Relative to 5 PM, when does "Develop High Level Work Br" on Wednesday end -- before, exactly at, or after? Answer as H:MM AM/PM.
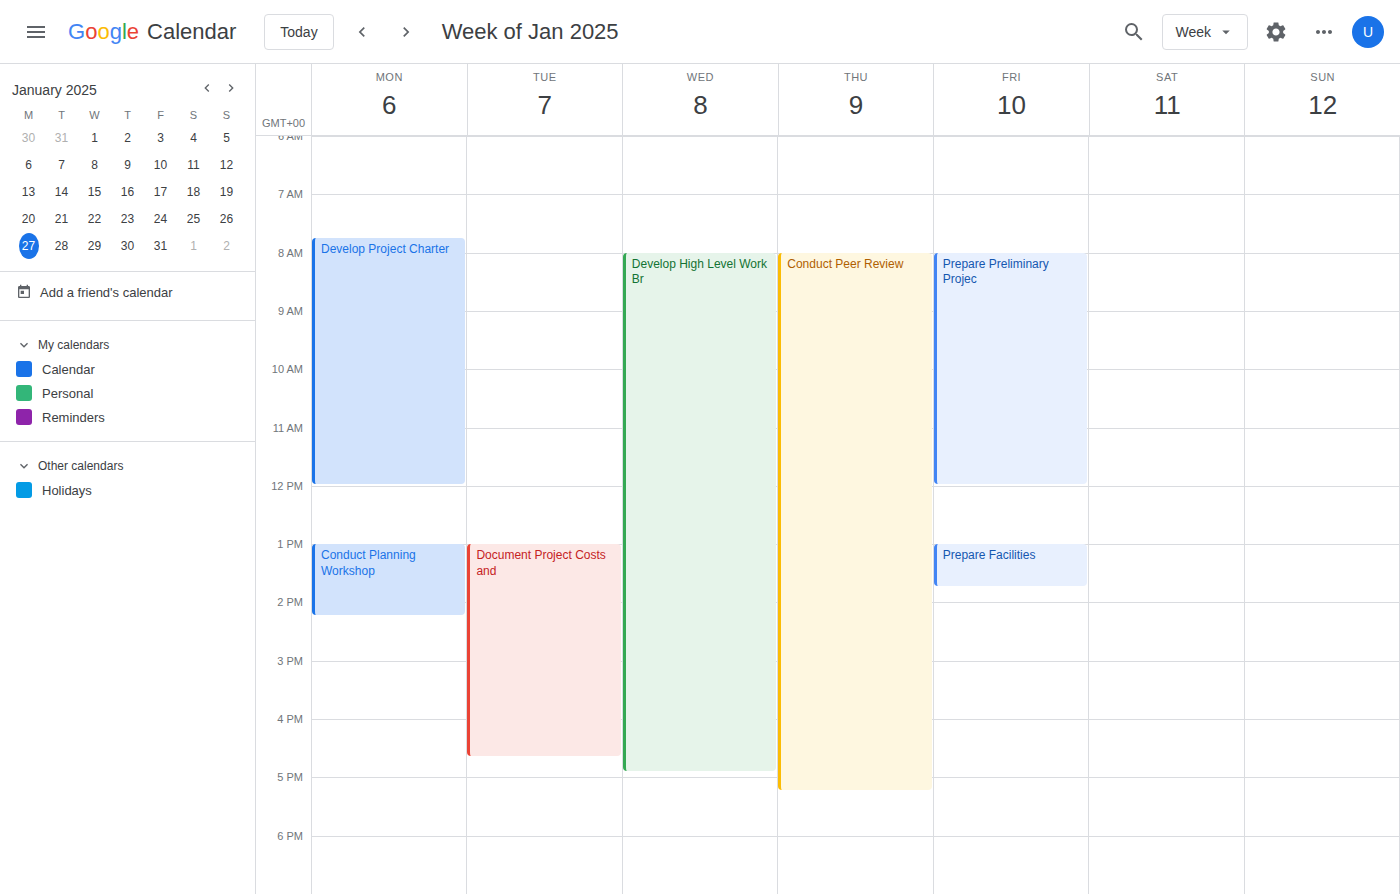
4:55 PM -- before 5 PM, 5 minutes above the 5 PM line.